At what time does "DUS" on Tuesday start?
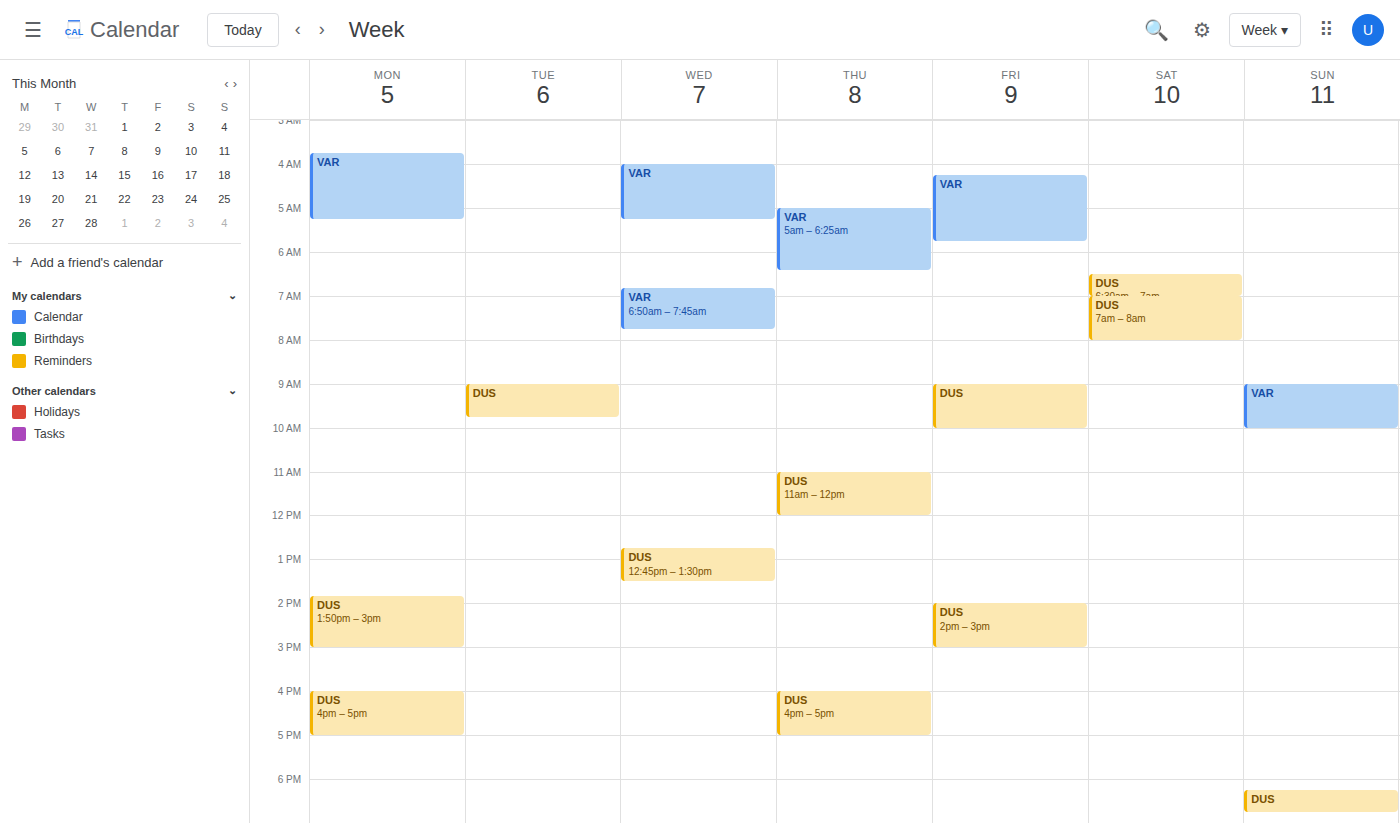
9:00 AM